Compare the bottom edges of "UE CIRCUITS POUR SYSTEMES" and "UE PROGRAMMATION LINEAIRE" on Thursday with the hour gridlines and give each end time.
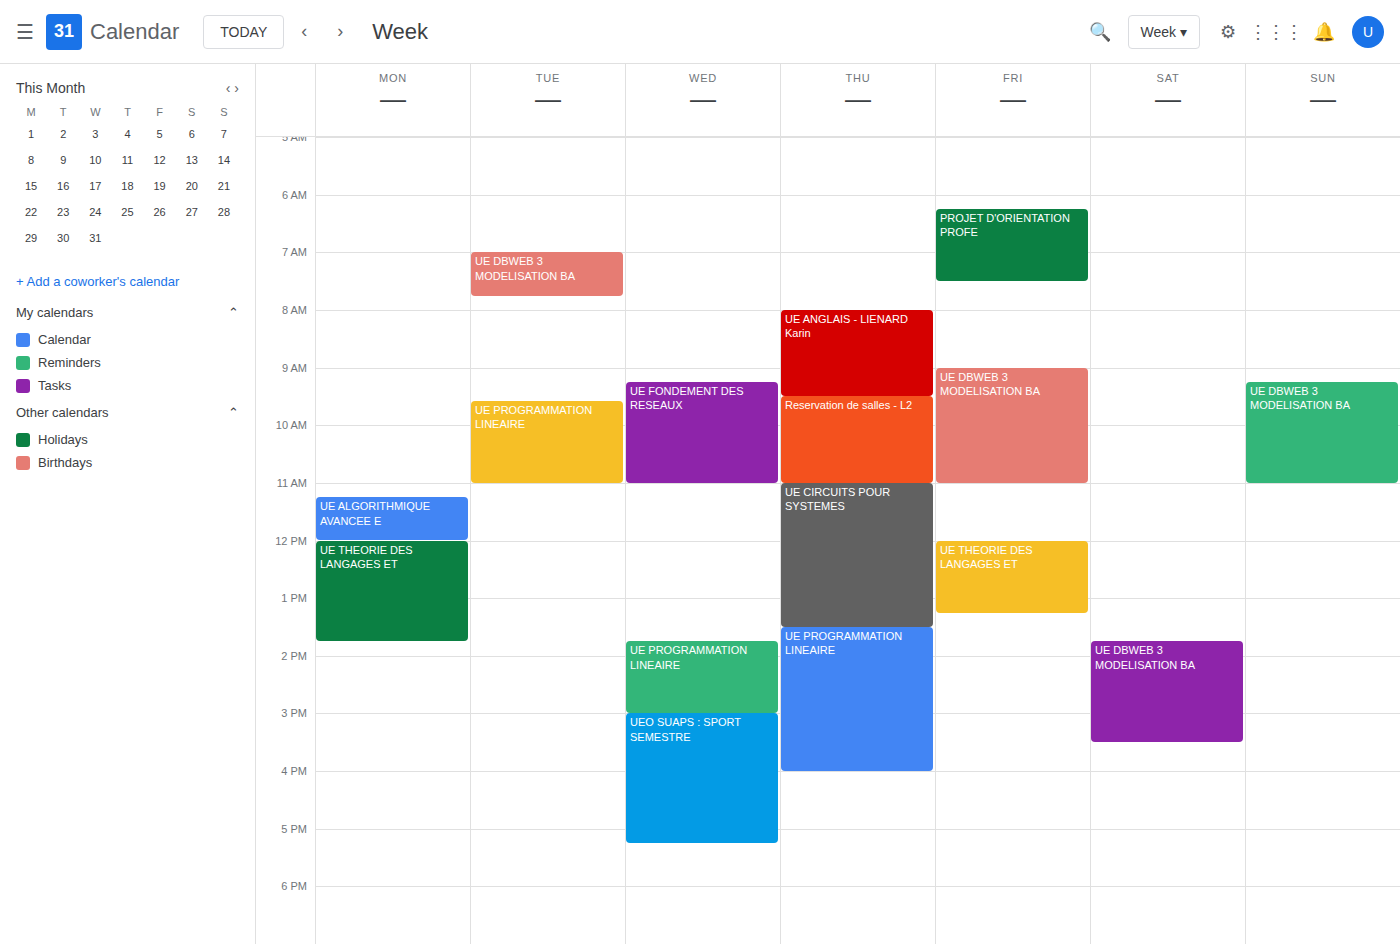
"UE CIRCUITS POUR SYSTEMES": 1:30 PM, halfway between the 1 PM and 2 PM lines. "UE PROGRAMMATION LINEAIRE": 4:00 PM, exactly on the 4 PM line.